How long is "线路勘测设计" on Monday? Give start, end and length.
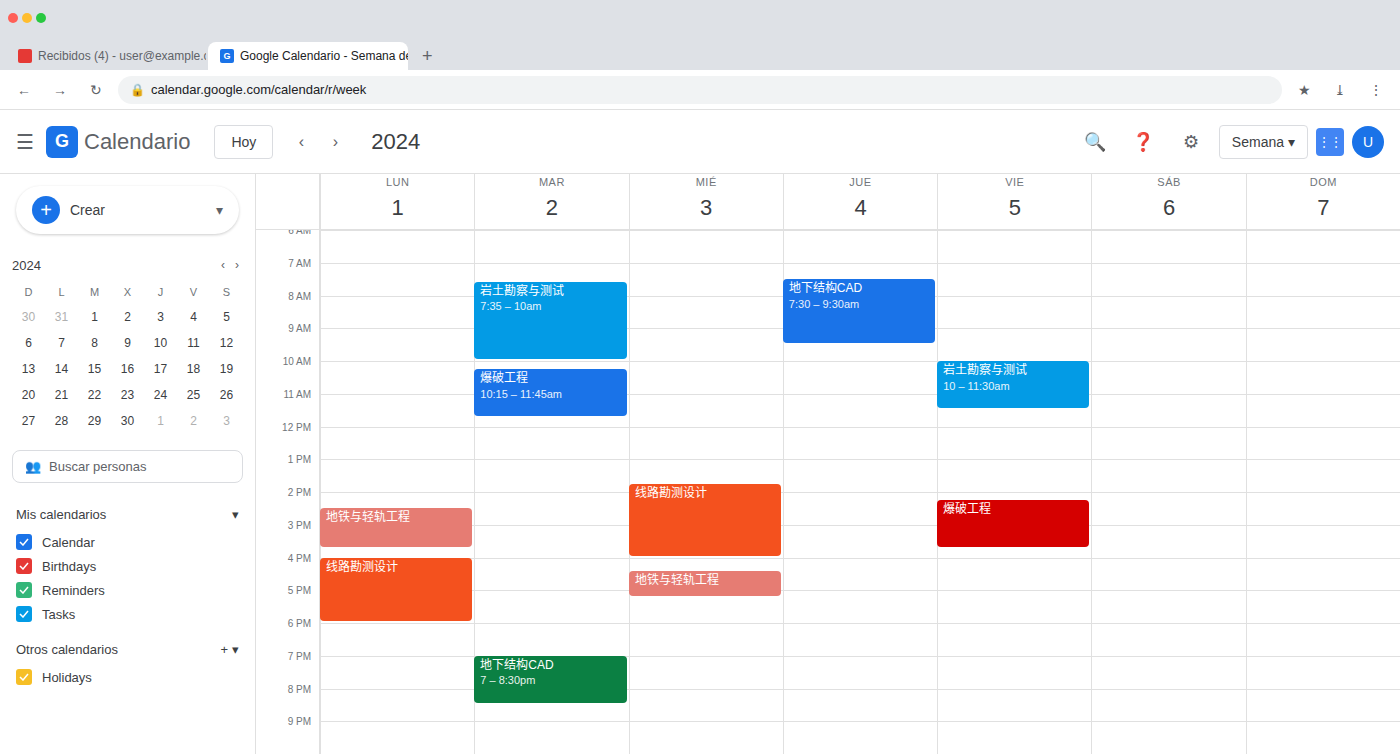
4:00 PM to 6:00 PM, 2 hours